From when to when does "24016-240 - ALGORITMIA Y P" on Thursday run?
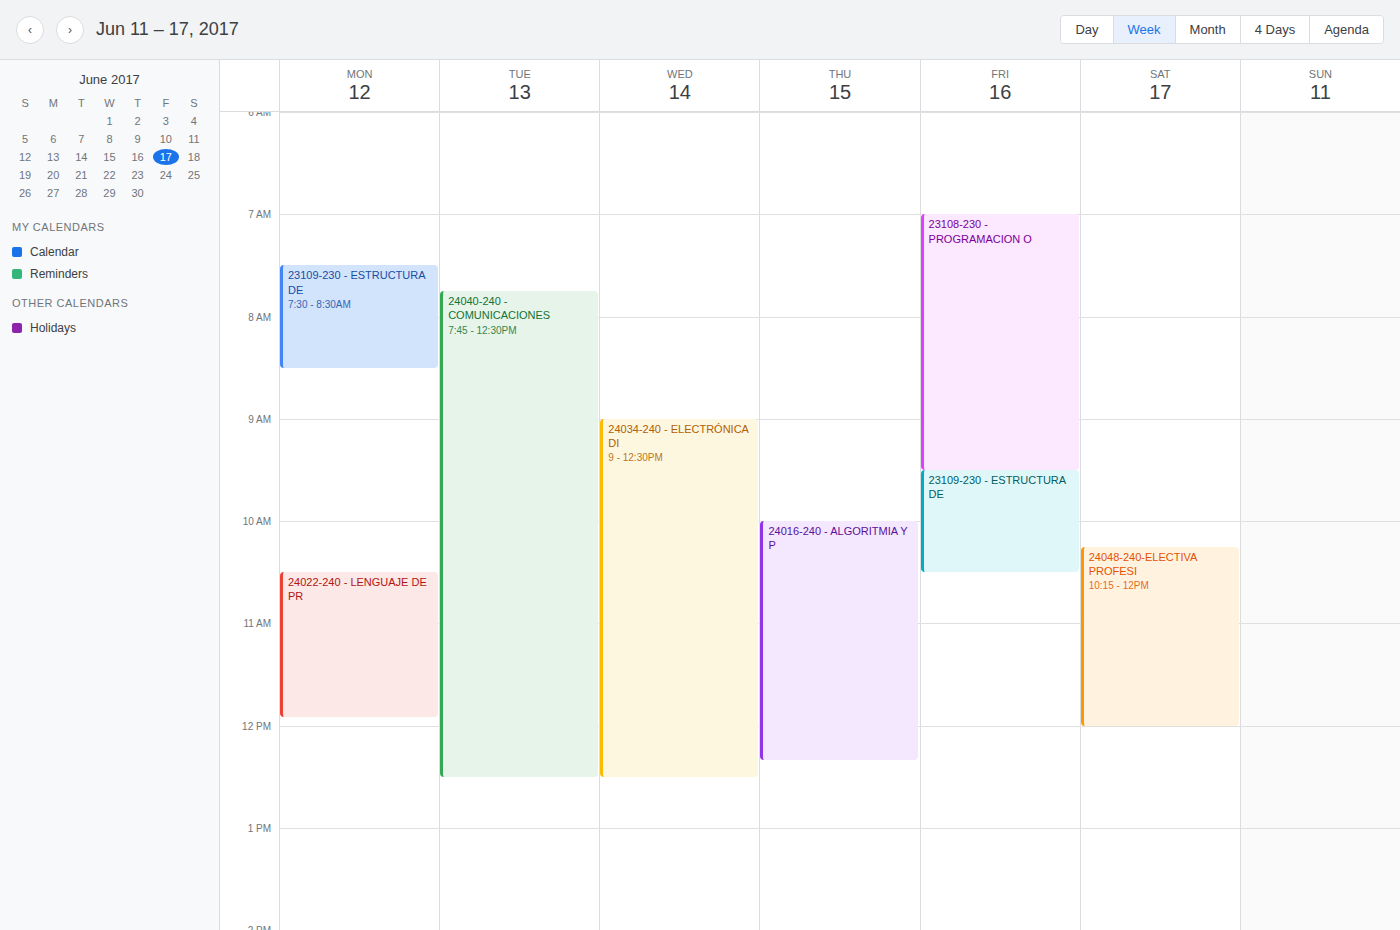
10:00 AM to 12:20 PM